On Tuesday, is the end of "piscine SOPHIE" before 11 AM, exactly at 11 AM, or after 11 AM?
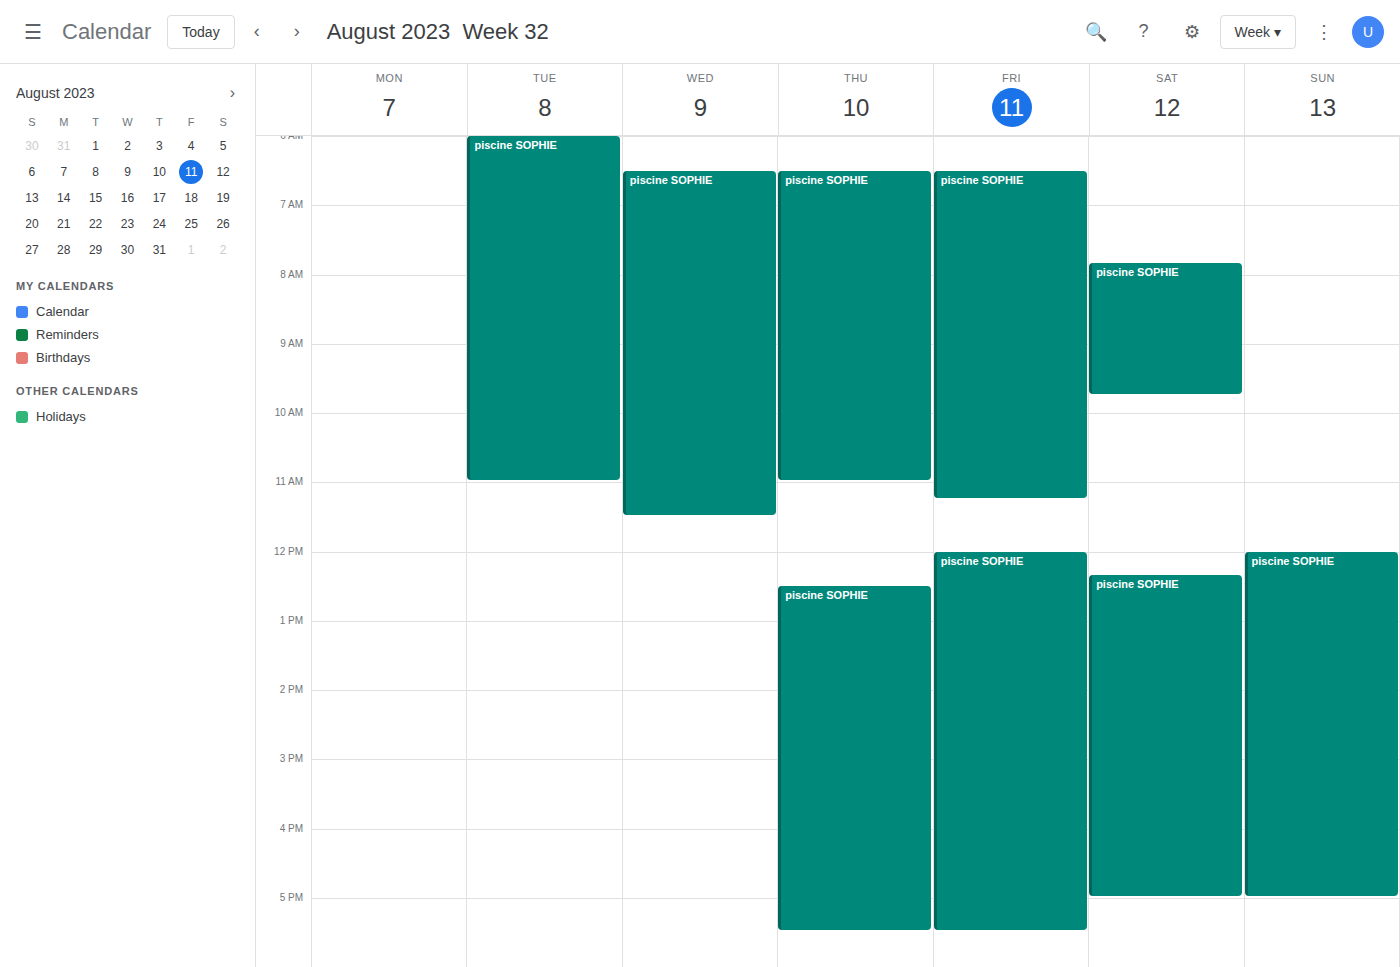
11:00 AM -- exactly at 11 AM, on the 11 AM line.